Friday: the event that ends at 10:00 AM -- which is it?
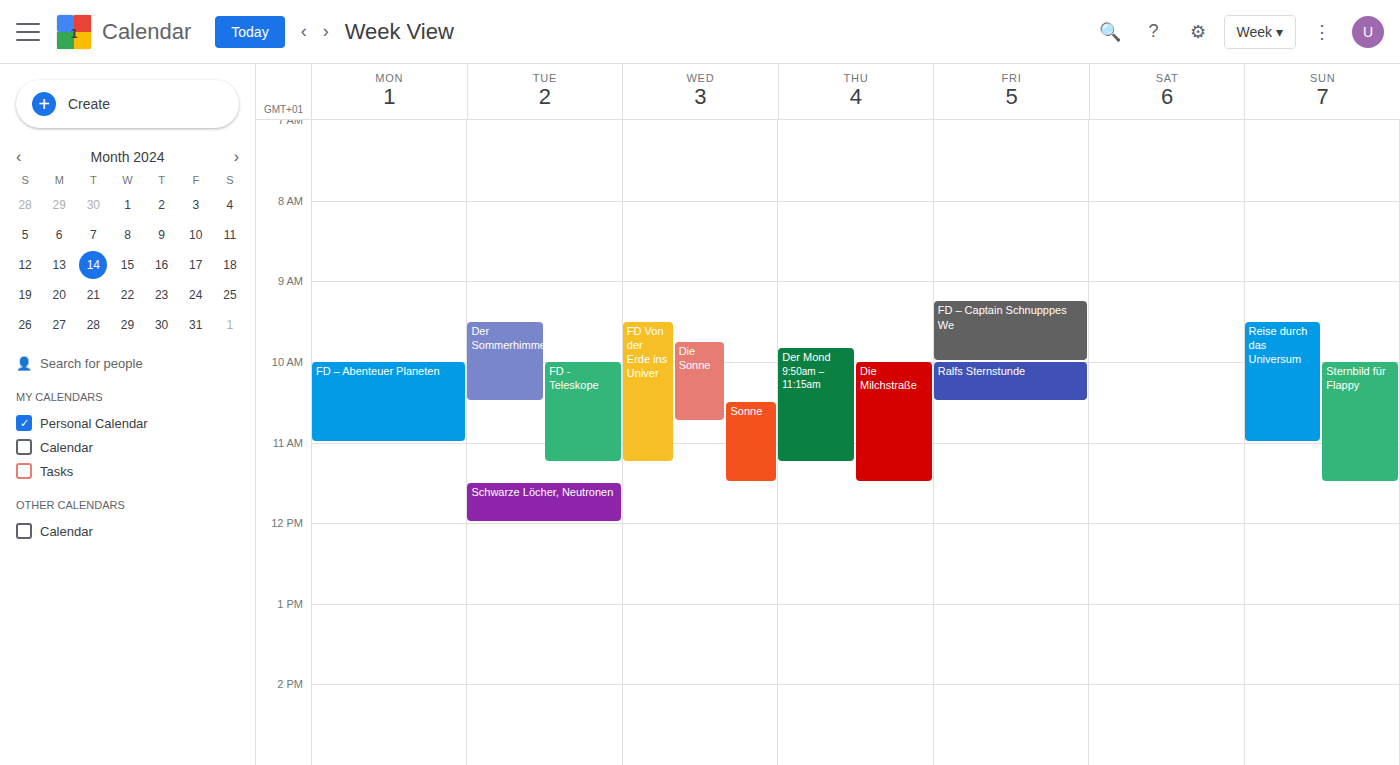
"FD – Captain Schnupppes We"